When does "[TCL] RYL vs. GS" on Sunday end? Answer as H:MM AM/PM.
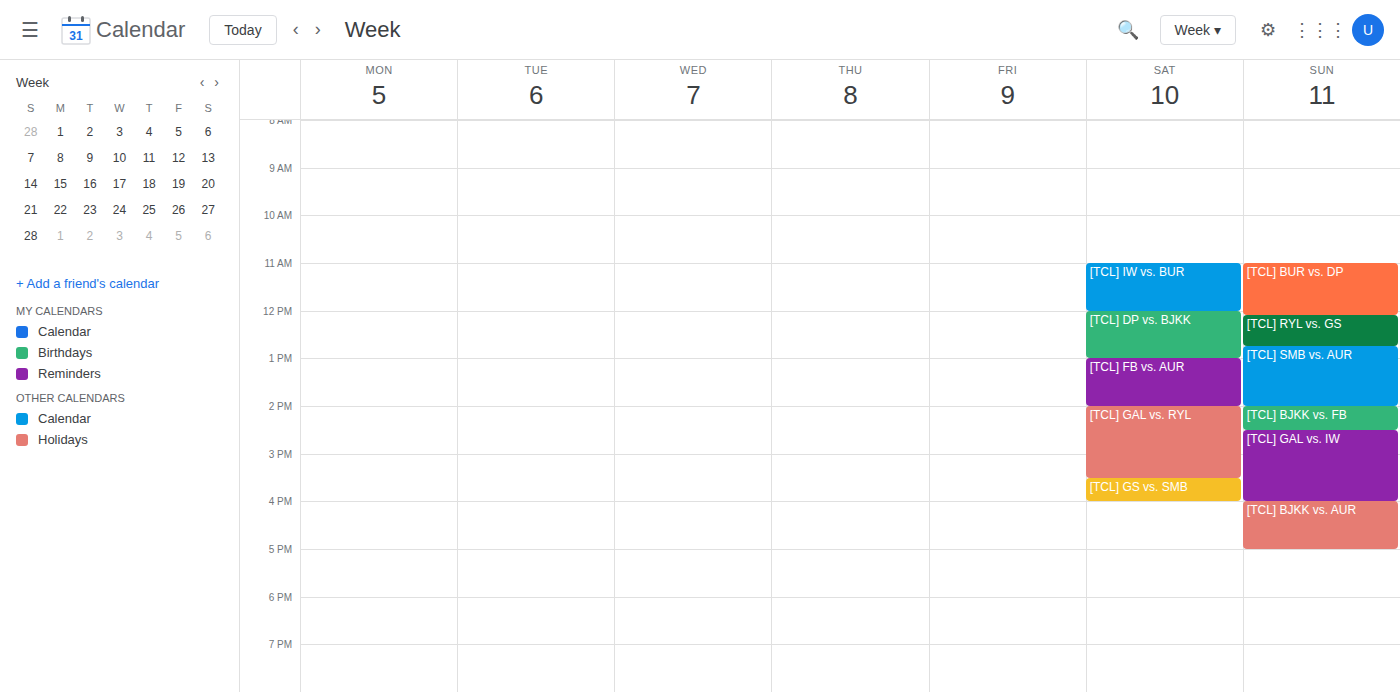
12:45 PM